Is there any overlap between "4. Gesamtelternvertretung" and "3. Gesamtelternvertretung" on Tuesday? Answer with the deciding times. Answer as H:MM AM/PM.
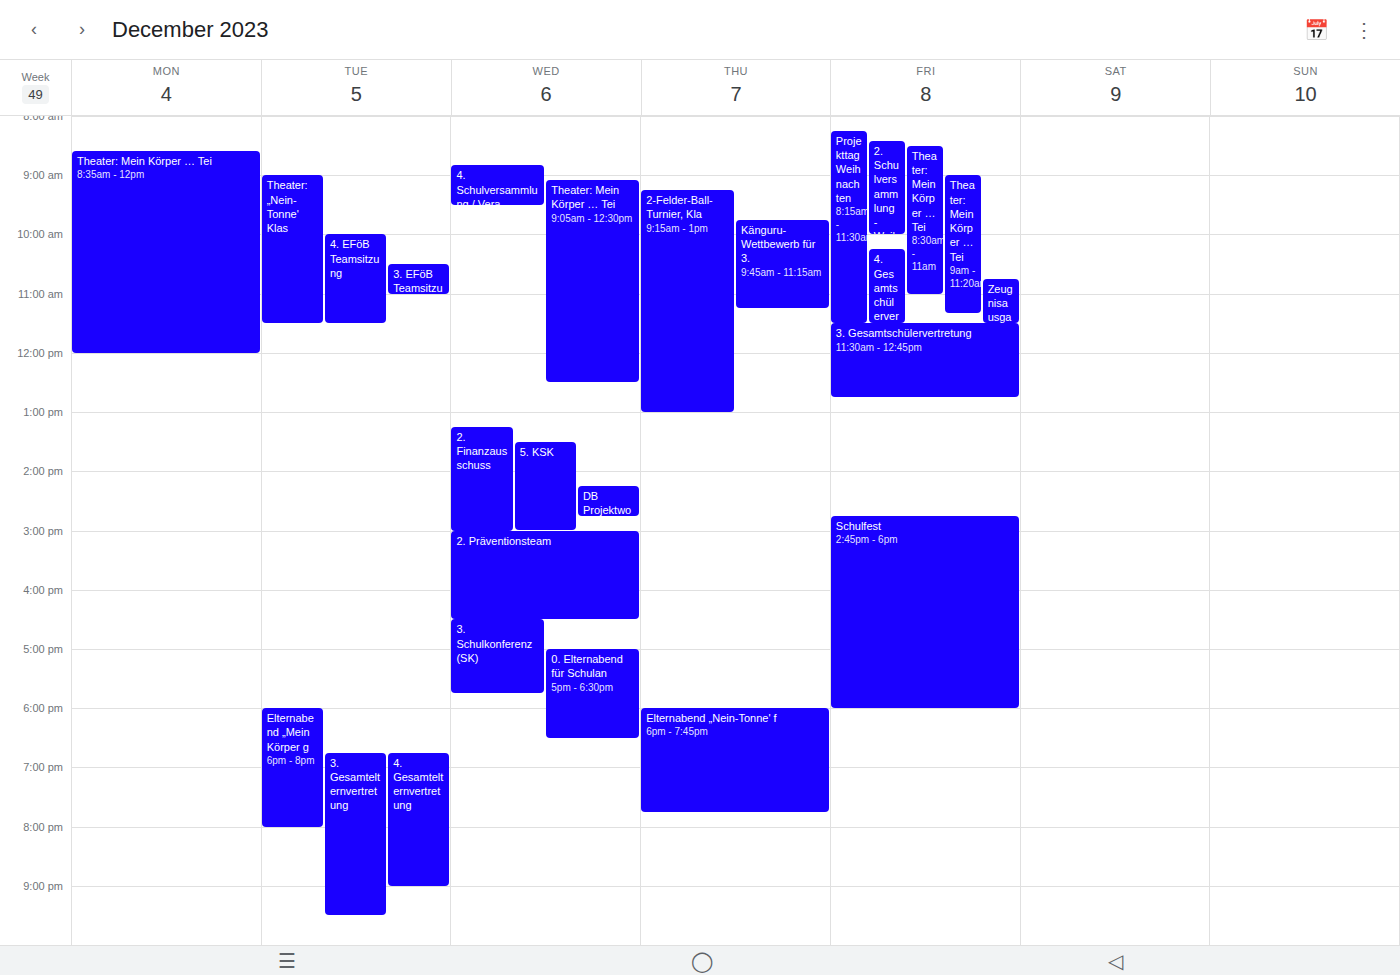
"3. Gesamtelternvertretung" starts at 6:45 PM, before "4. Gesamtelternvertretung" ends at 9:00 PM -- they overlap.